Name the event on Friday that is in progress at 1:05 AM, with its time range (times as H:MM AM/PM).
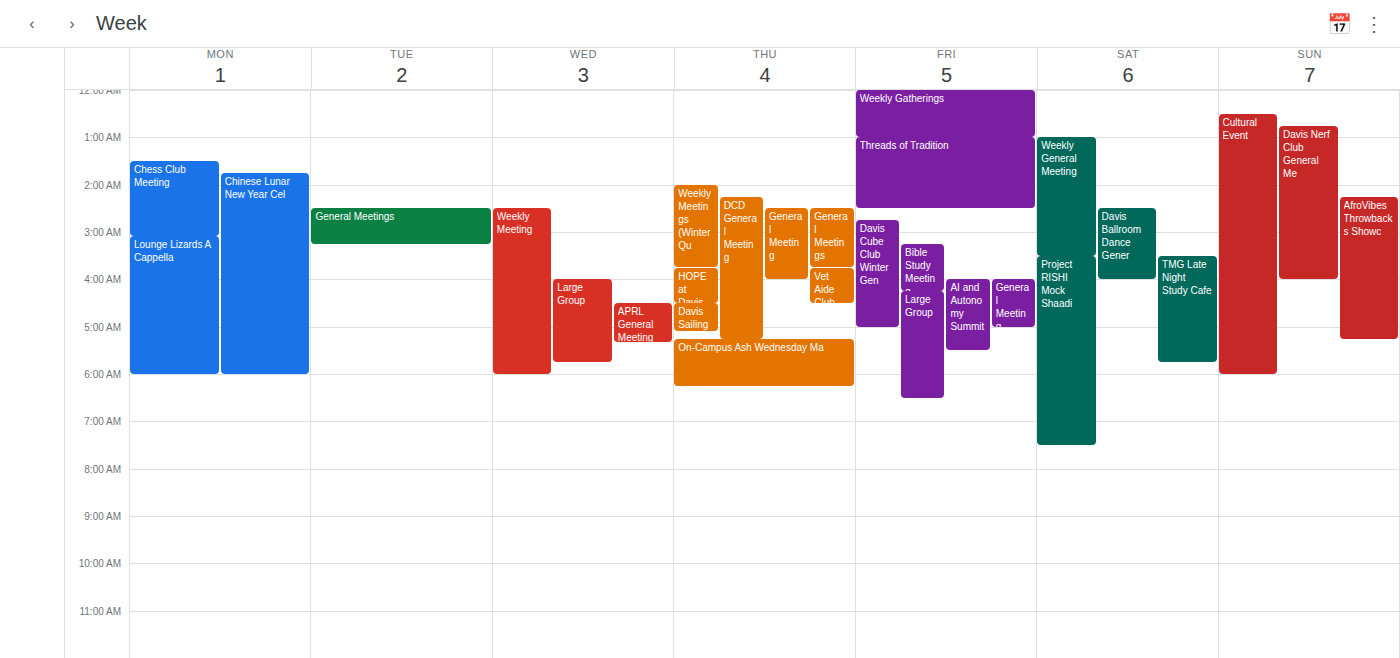
"Threads of Tradition", 1:00 AM to 2:30 AM